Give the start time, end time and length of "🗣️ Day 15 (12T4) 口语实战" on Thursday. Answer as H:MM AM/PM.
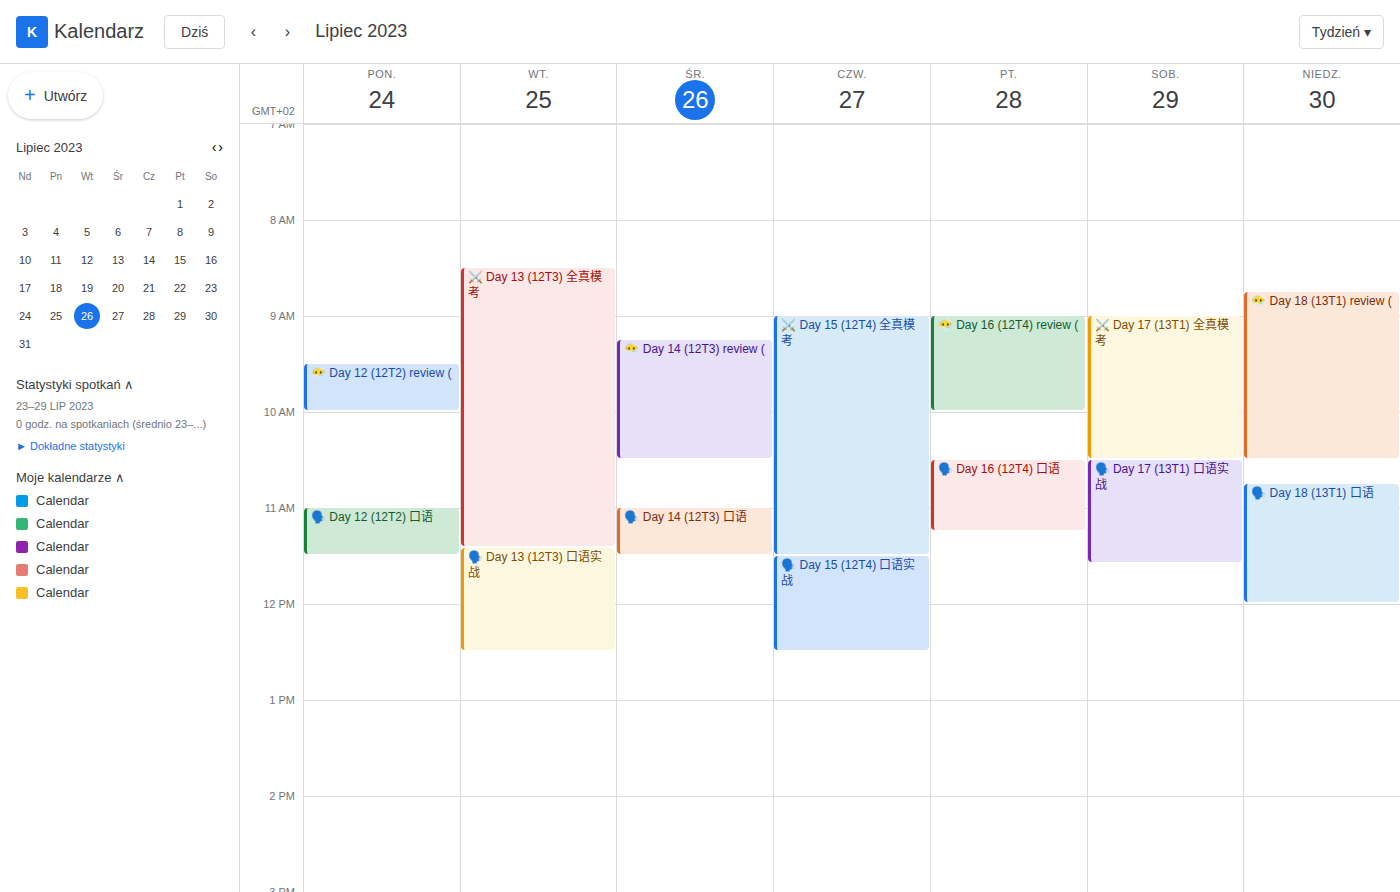
11:30 AM to 12:30 PM, 1 hour